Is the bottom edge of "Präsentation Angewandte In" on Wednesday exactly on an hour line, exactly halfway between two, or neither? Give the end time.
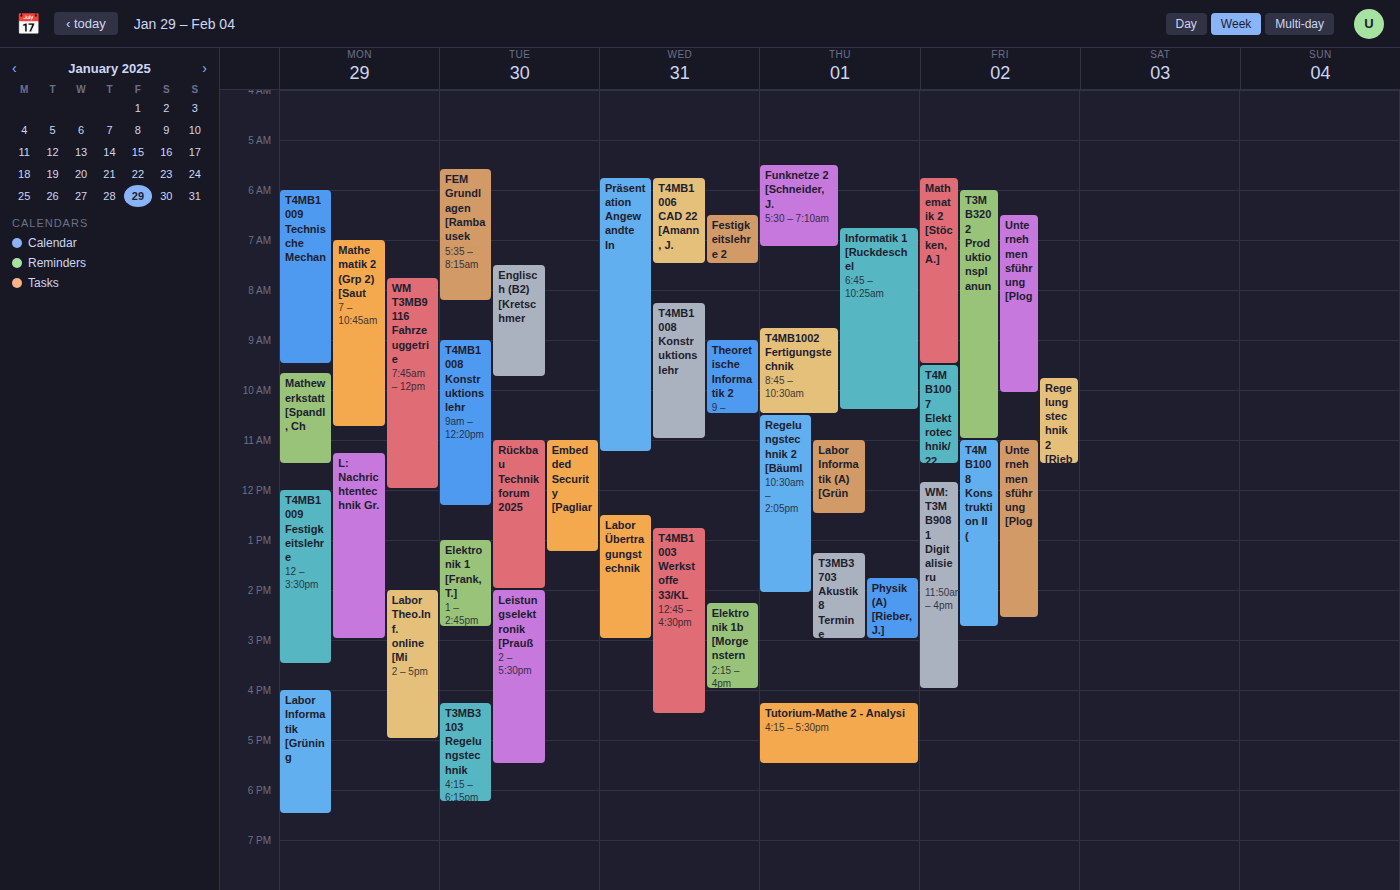
11:15 AM -- neither: a quarter of the way from the 11 AM line to the 12 PM line.